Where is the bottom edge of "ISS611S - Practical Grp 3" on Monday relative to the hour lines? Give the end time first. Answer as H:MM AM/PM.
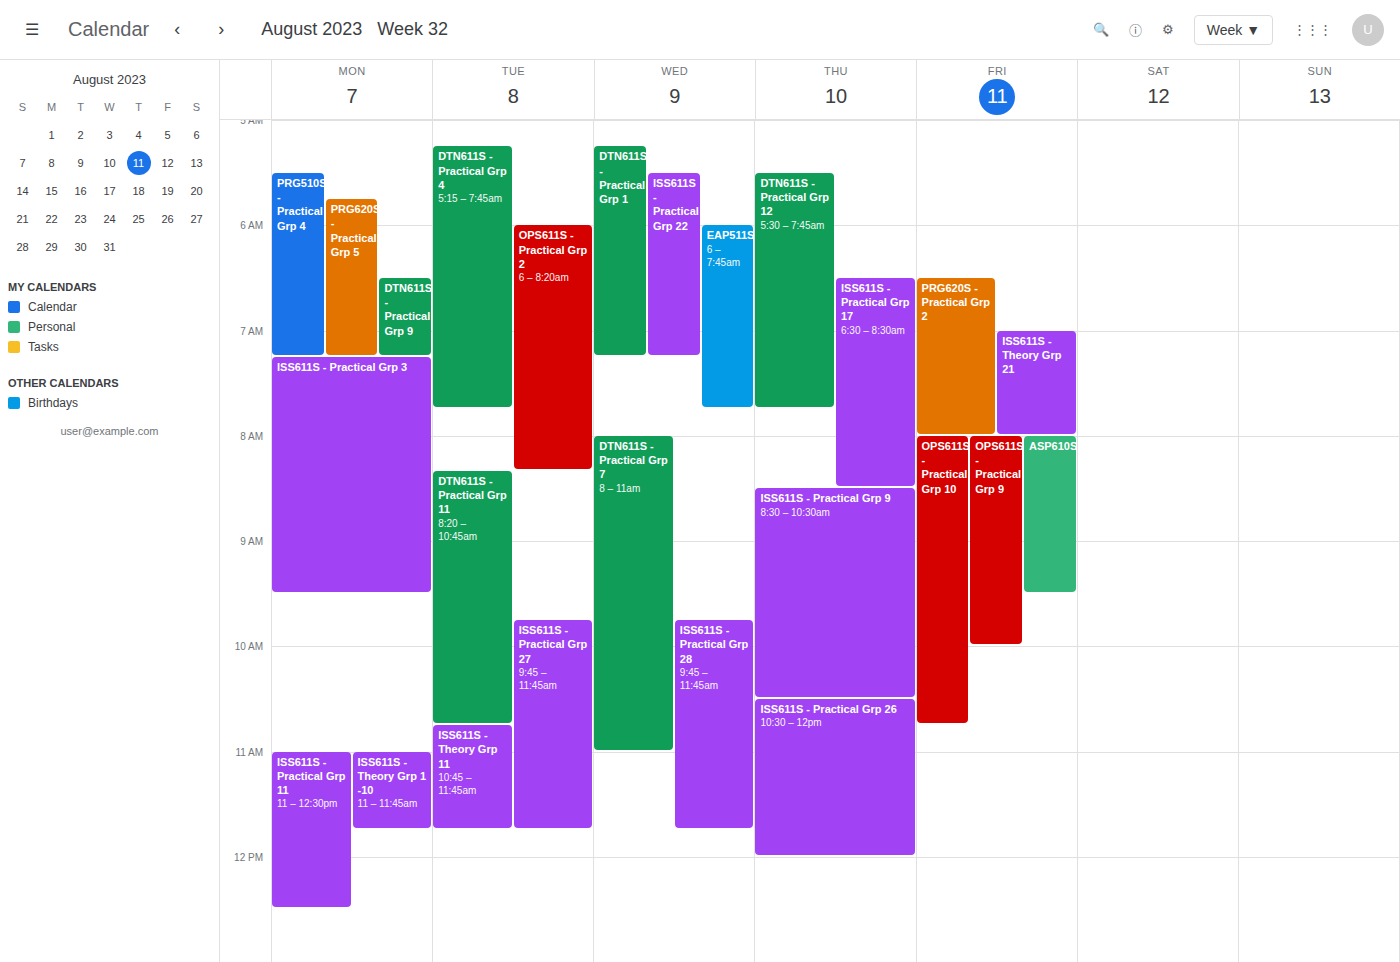
9:30 AM -- halfway between the 9 AM and 10 AM lines.